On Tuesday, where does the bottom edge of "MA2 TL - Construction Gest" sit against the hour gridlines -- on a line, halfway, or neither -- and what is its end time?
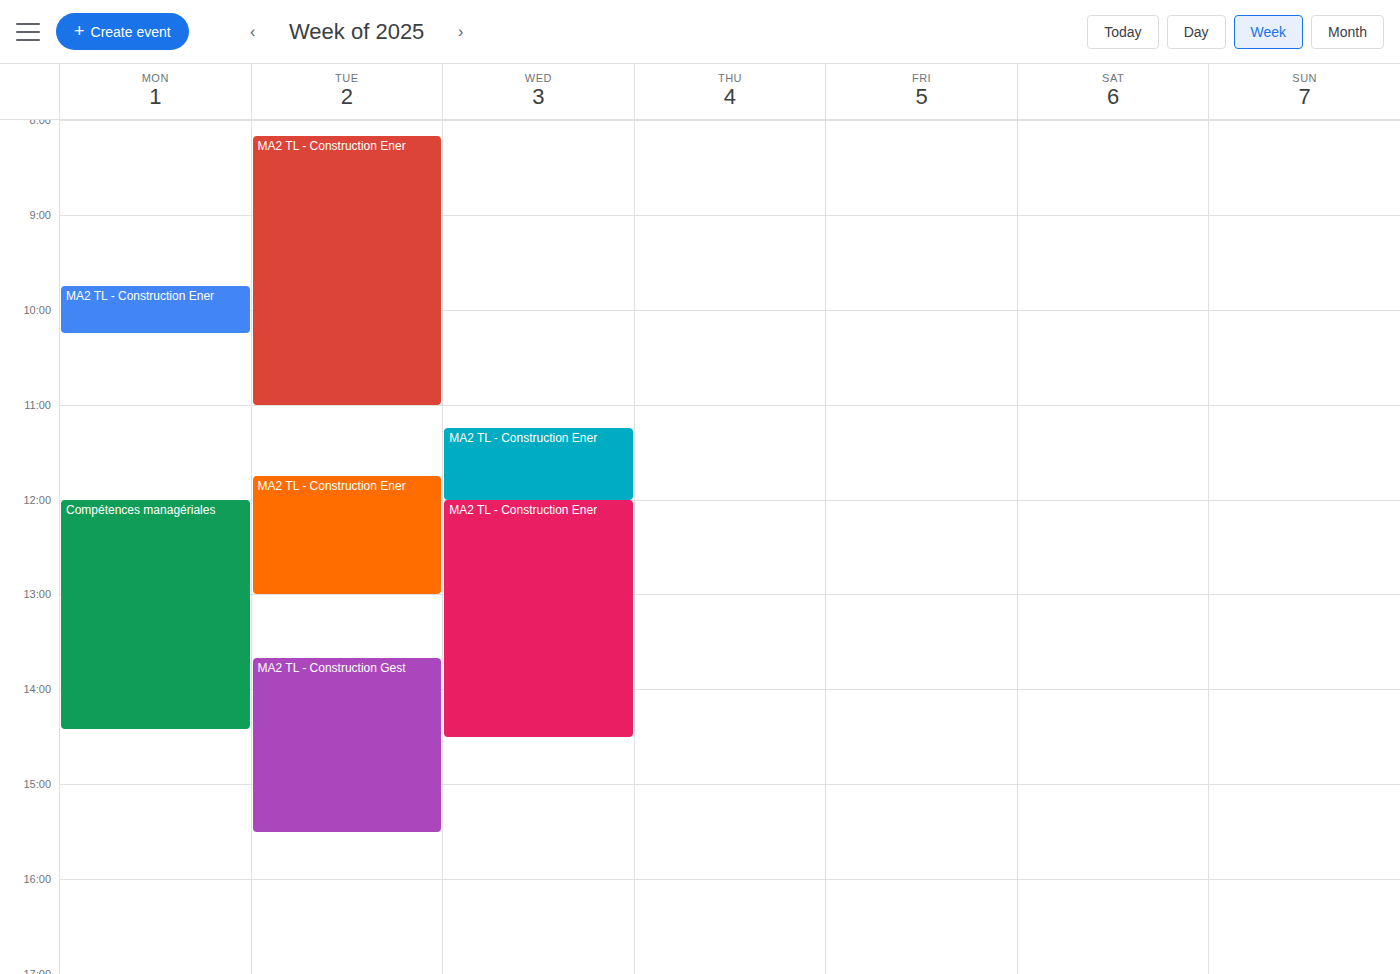
3:30 PM -- halfway between the 3 PM and 4 PM lines.